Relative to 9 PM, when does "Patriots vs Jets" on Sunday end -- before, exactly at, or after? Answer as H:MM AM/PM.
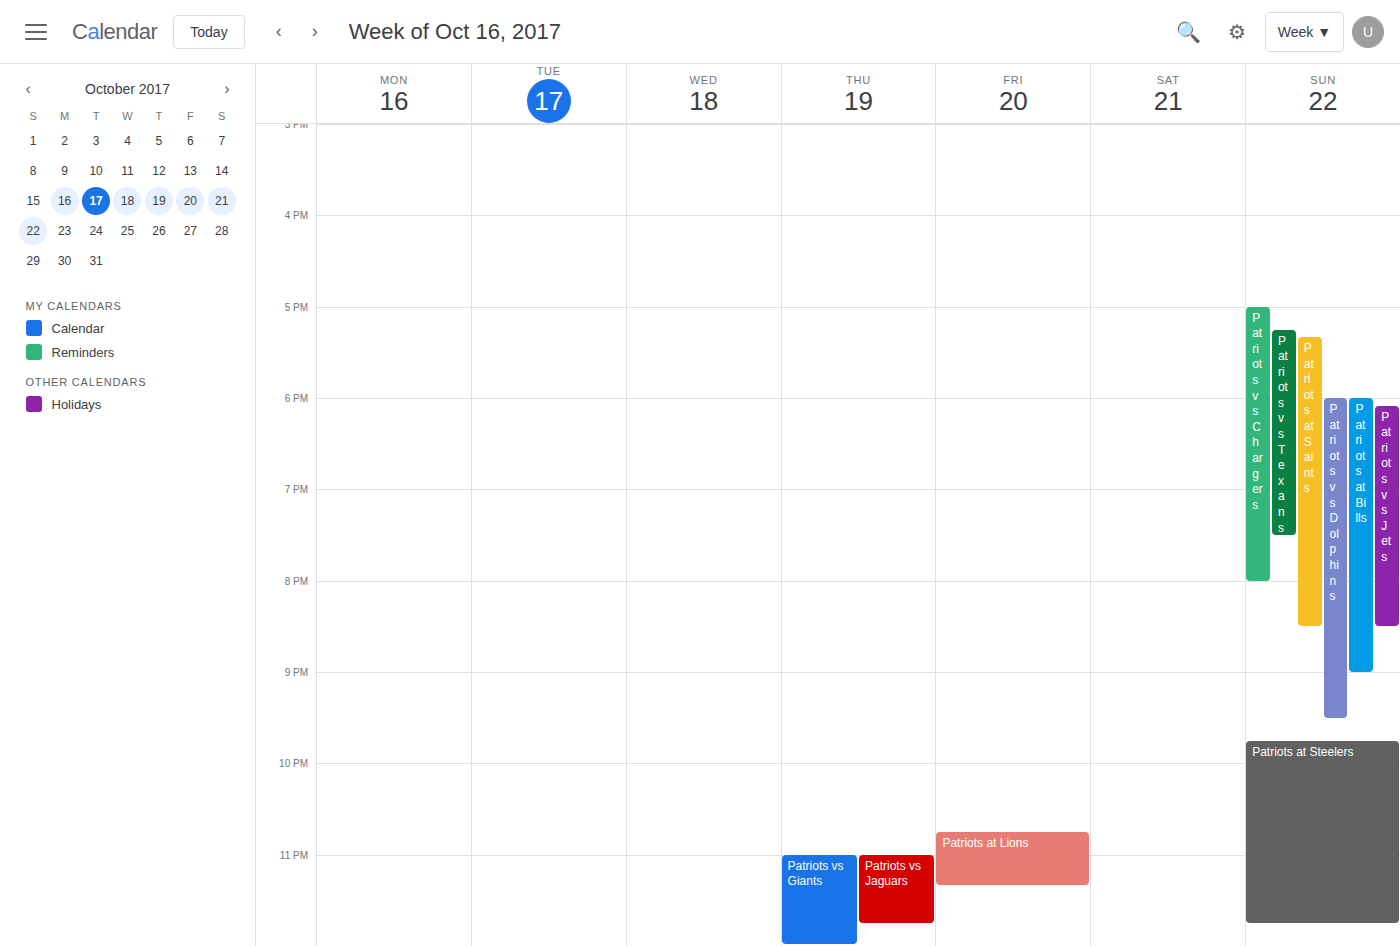
8:30 PM -- before 9 PM, 30 minutes above the 9 PM line.